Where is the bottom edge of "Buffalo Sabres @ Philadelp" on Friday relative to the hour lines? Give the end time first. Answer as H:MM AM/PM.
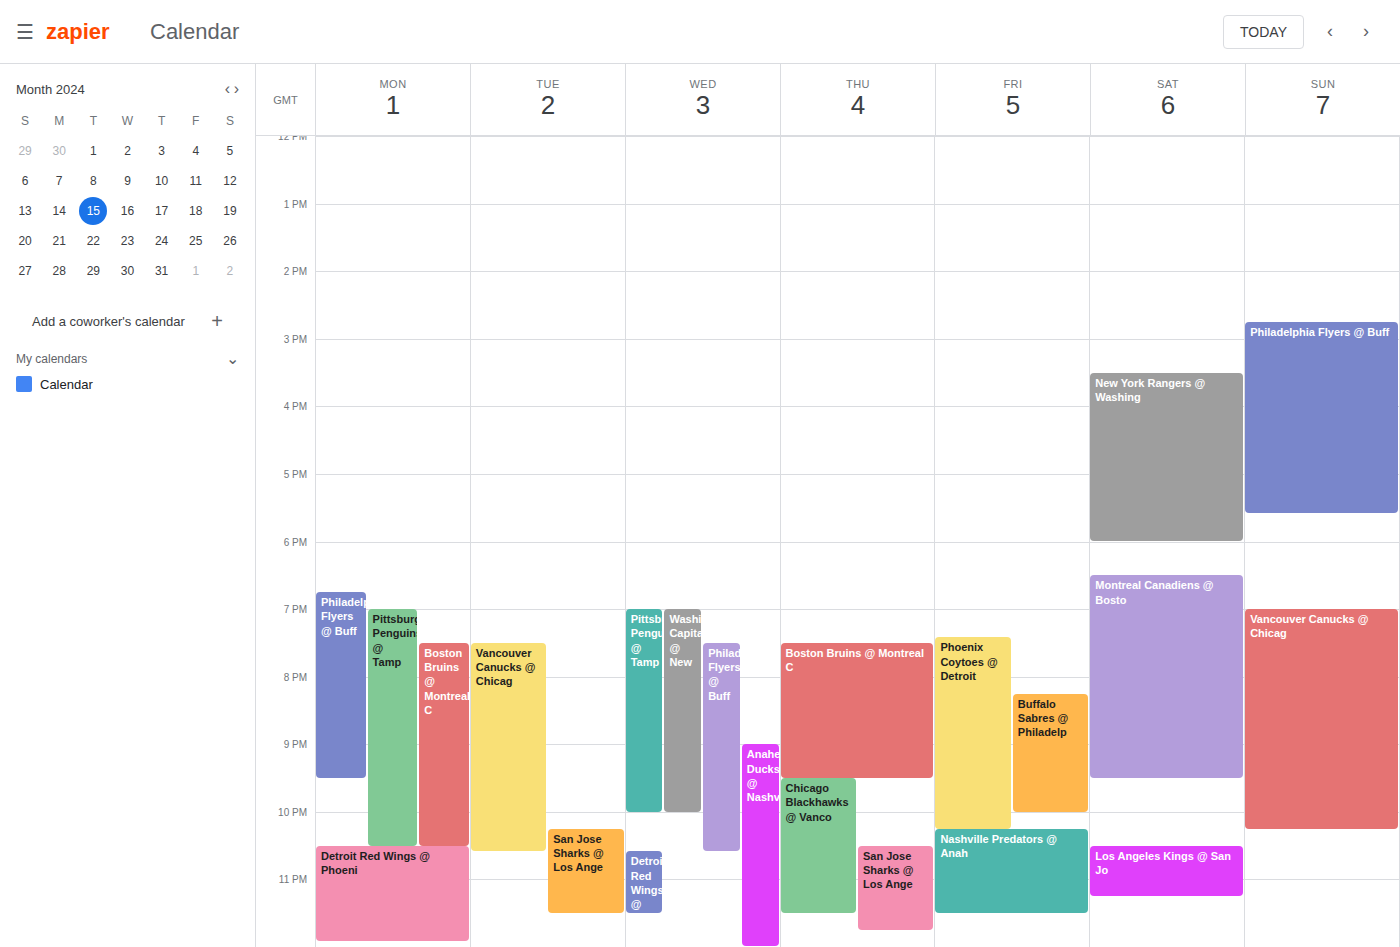
10:00 PM -- exactly on the 10 PM line.